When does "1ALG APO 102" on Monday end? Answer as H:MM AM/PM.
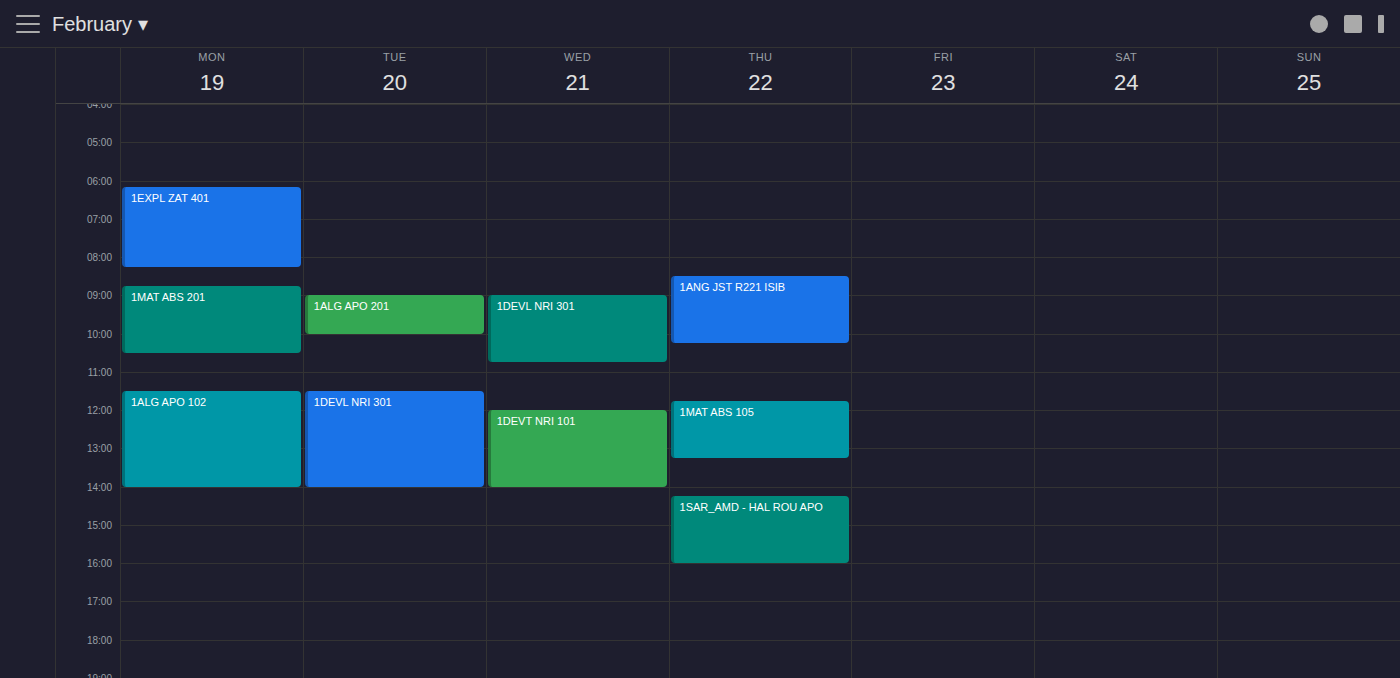
2:00 PM